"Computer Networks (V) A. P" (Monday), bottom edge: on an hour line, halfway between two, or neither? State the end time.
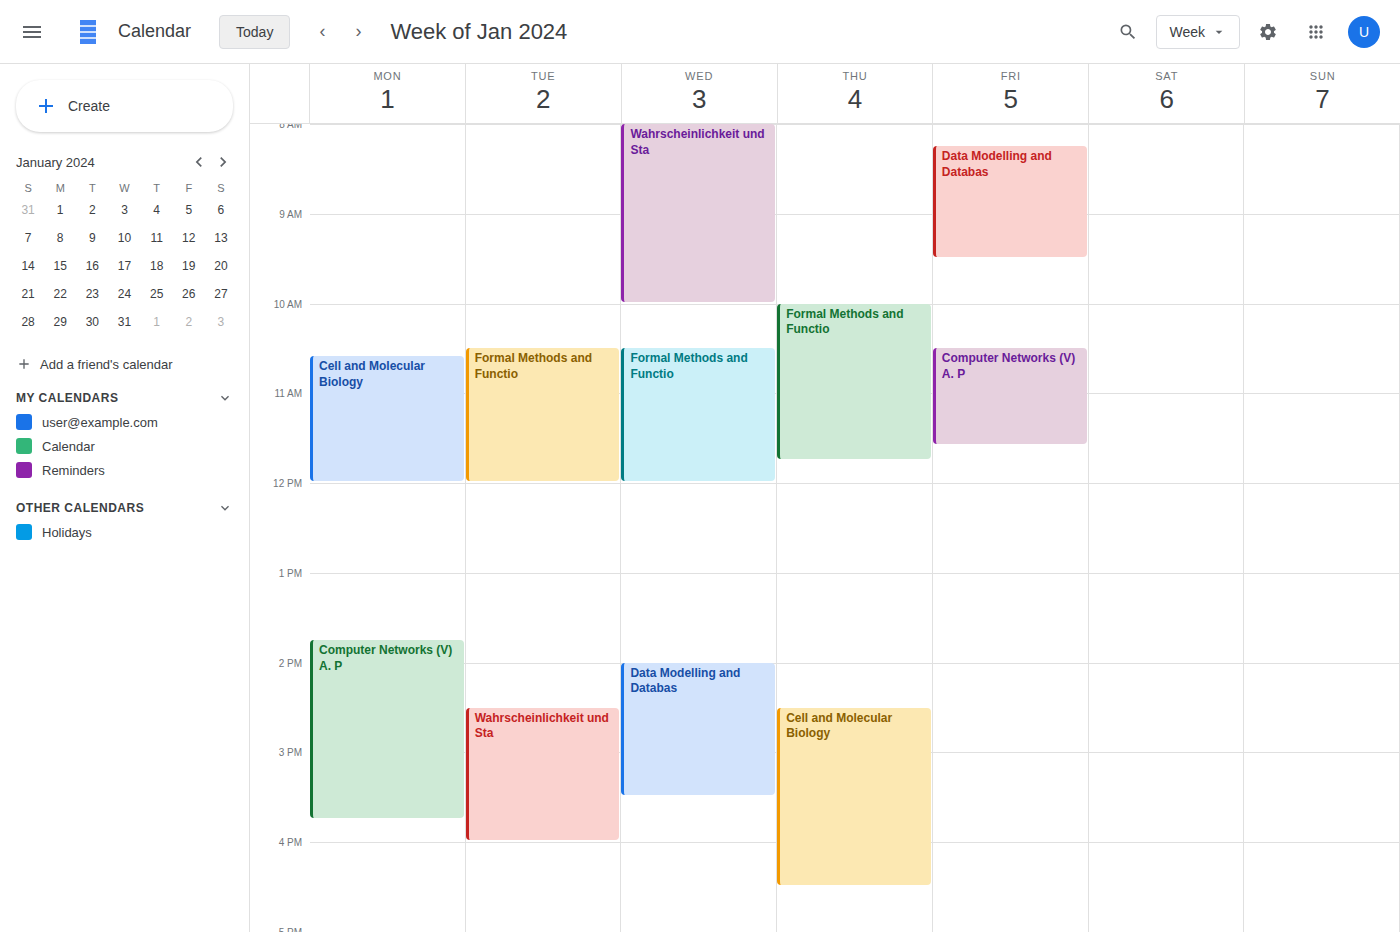
3:45 PM -- neither: three quarters of the way from the 3 PM line to the 4 PM line.